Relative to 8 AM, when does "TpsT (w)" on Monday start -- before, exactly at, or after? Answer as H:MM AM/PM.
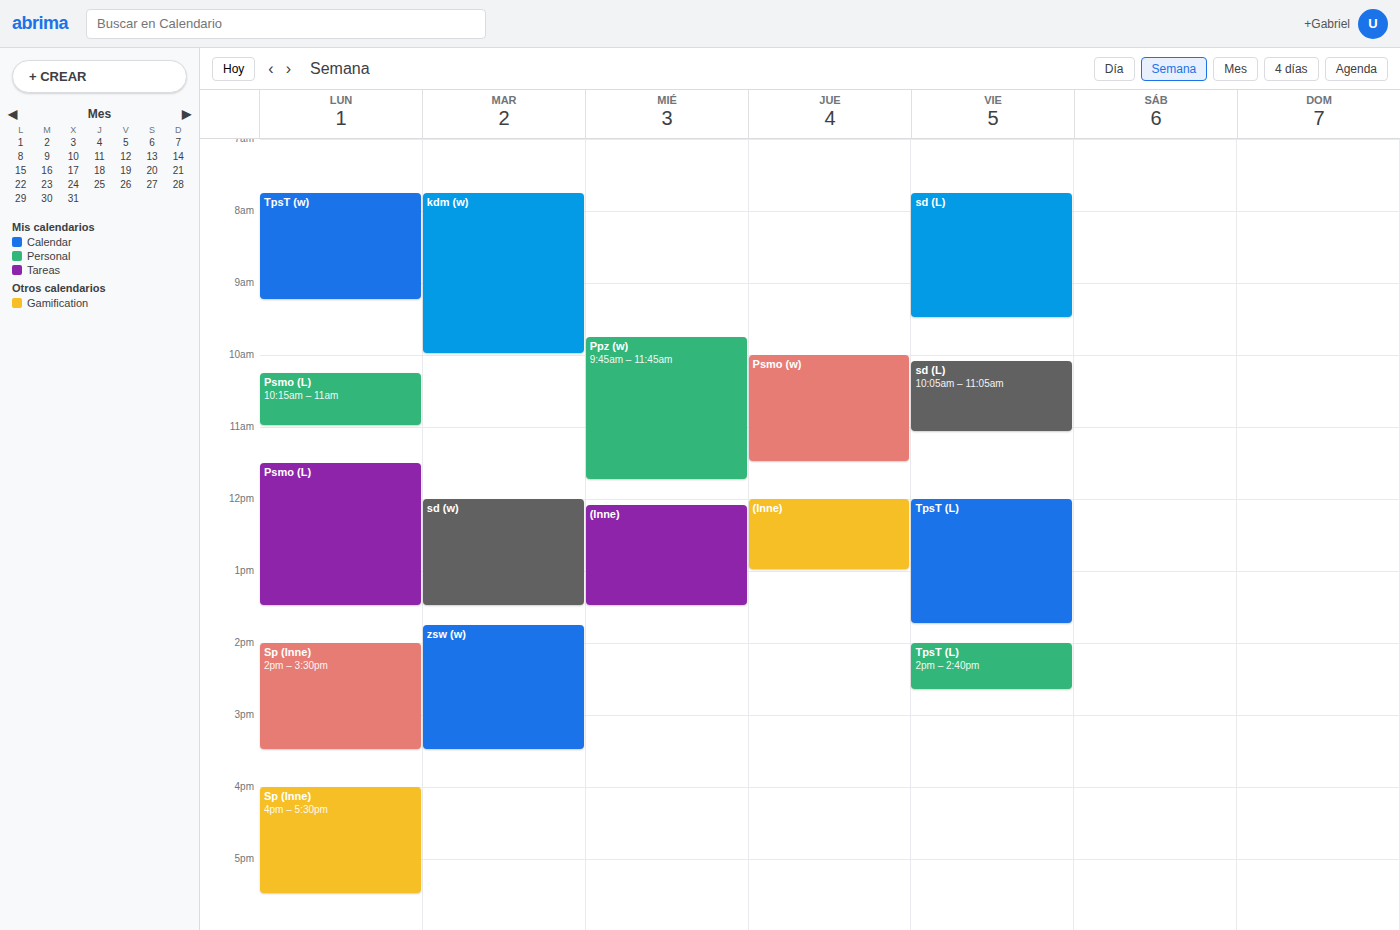
7:45 AM -- before 8 AM, 15 minutes above the 8 AM line.